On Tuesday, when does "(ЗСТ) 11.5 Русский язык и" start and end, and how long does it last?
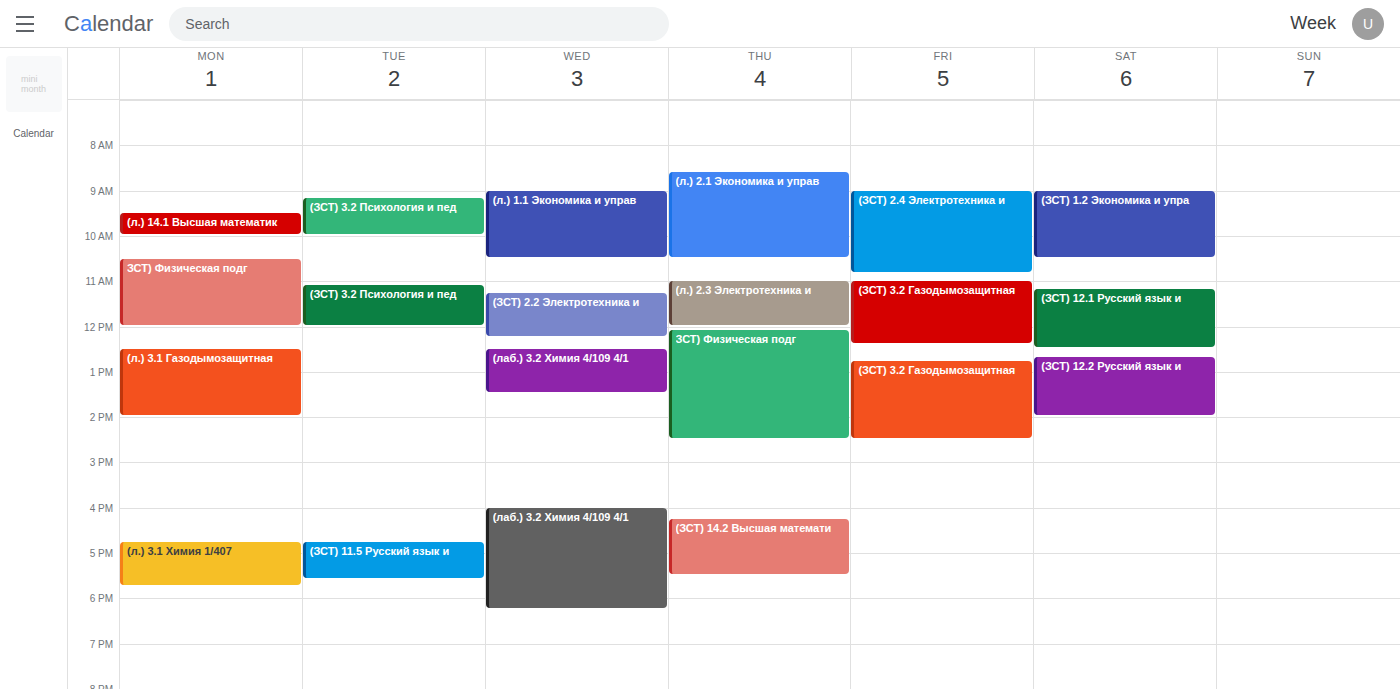
4:45 PM to 5:35 PM, 50 minutes